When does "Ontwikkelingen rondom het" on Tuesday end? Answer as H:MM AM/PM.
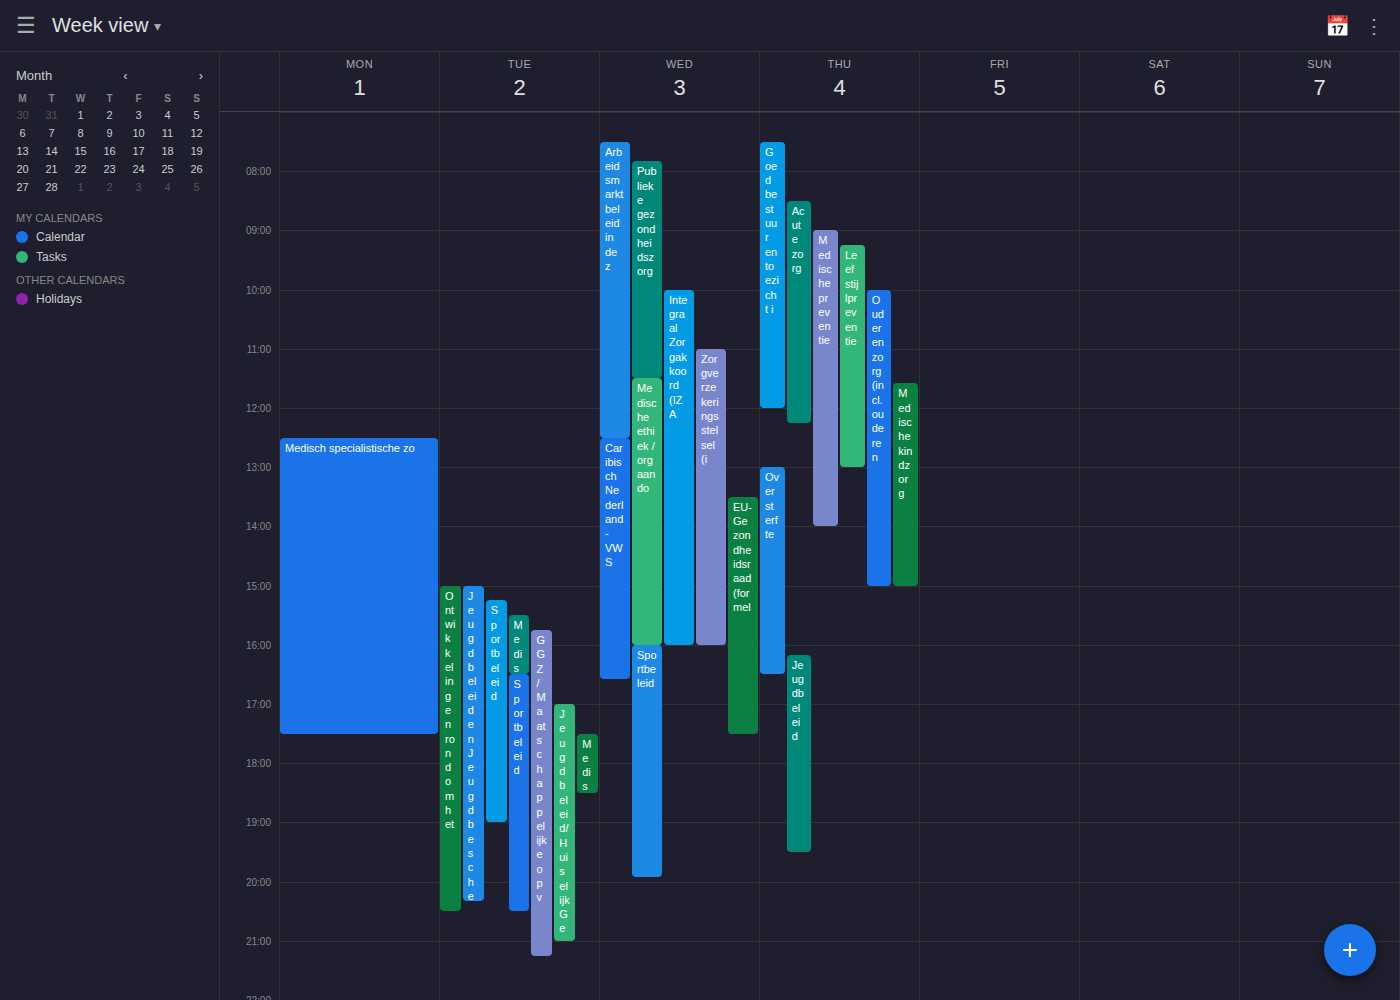
8:30 PM